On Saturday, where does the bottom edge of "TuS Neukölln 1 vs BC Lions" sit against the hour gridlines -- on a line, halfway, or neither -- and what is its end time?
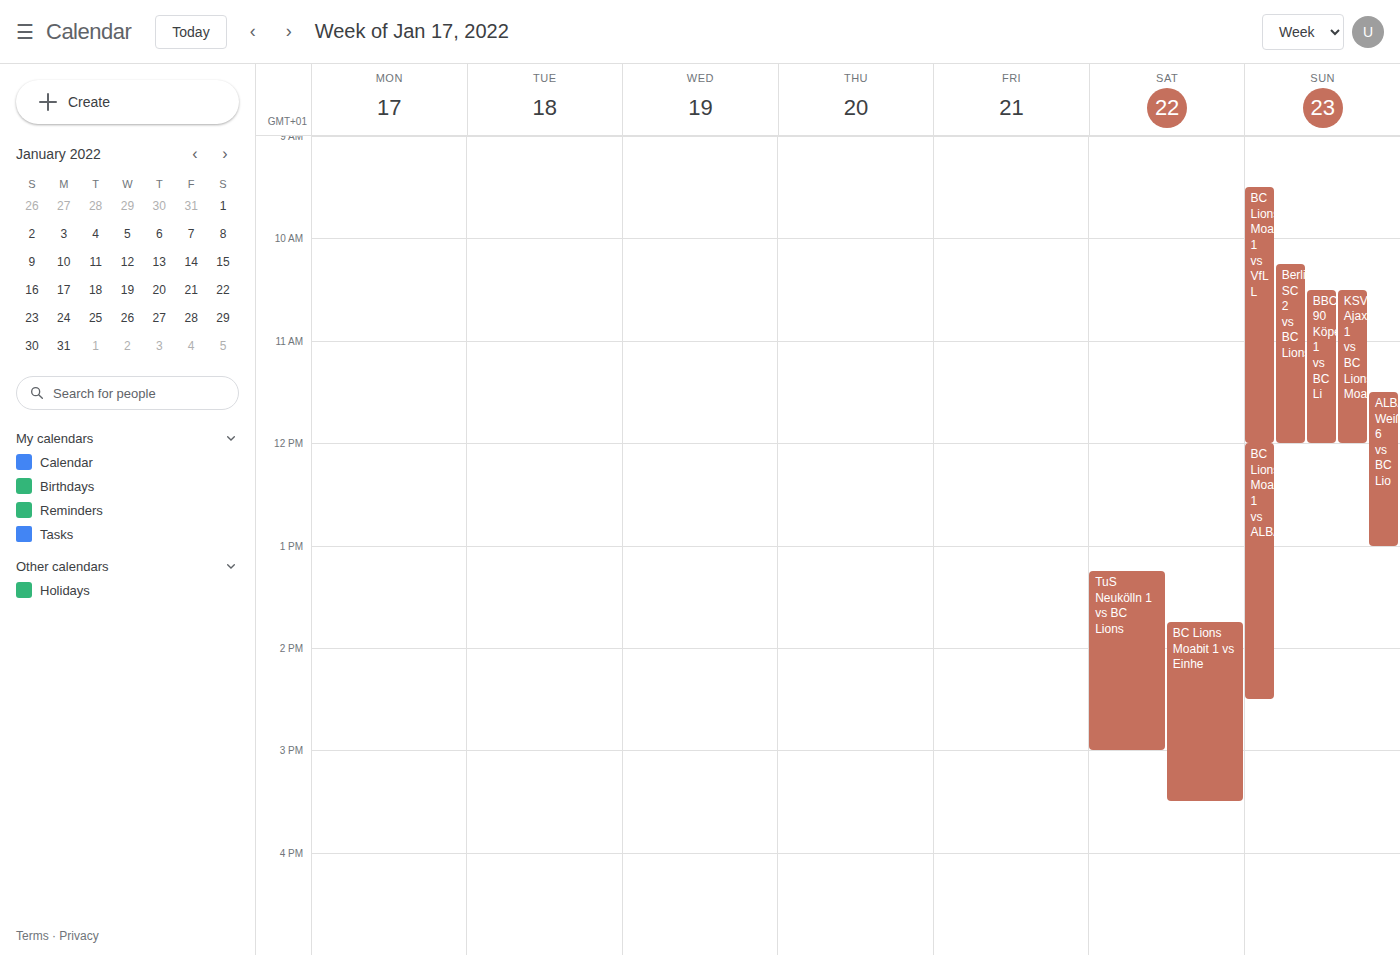
3:00 PM -- exactly on the 3 PM line.